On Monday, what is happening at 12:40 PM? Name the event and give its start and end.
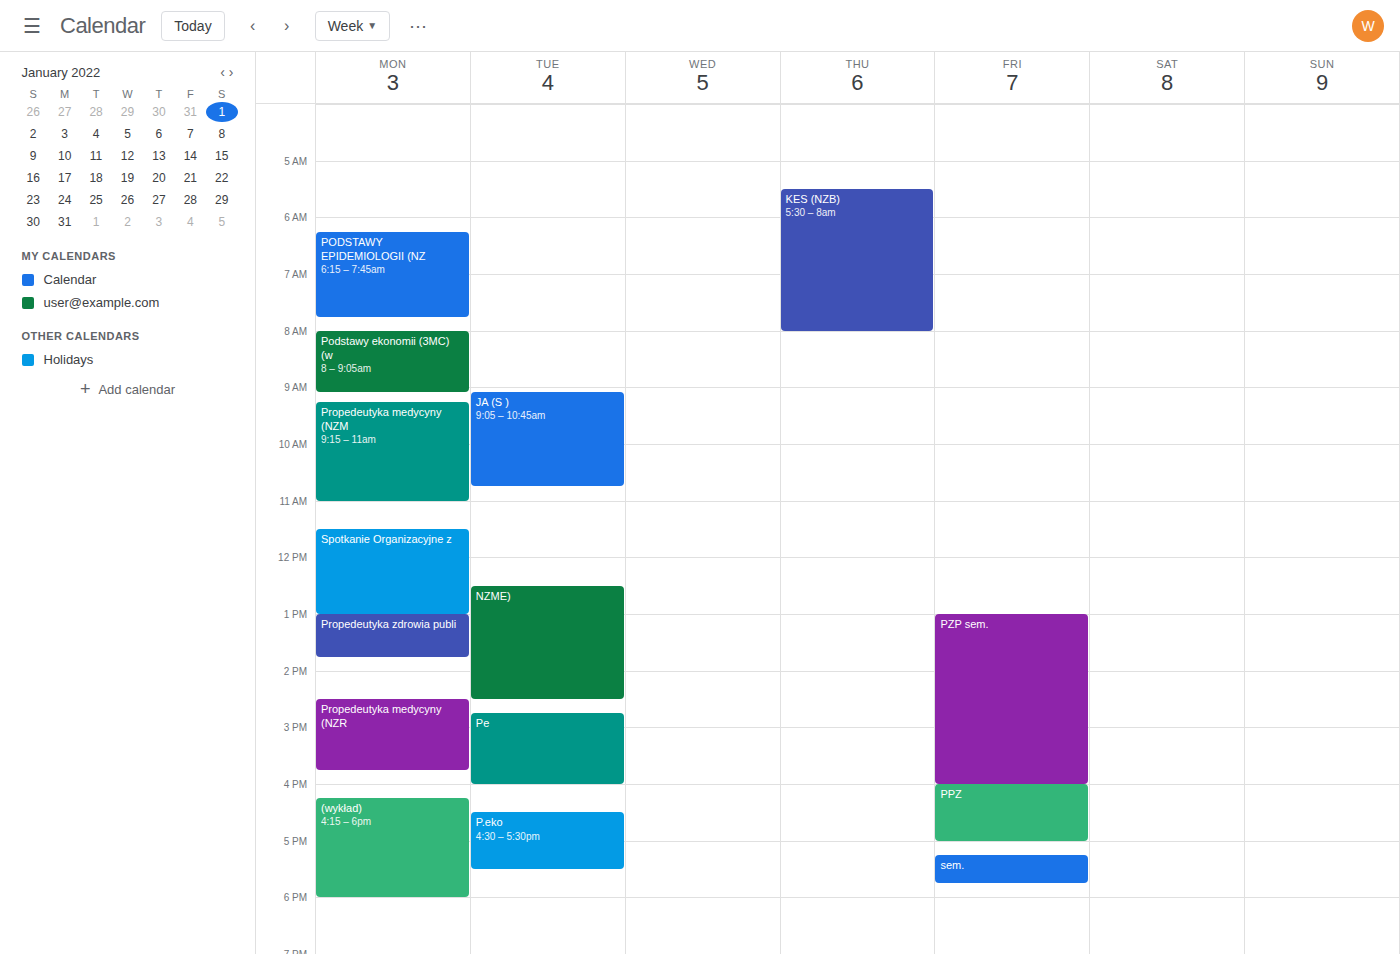
"Spotkanie Organizacyjne z", 11:30 AM to 1:00 PM